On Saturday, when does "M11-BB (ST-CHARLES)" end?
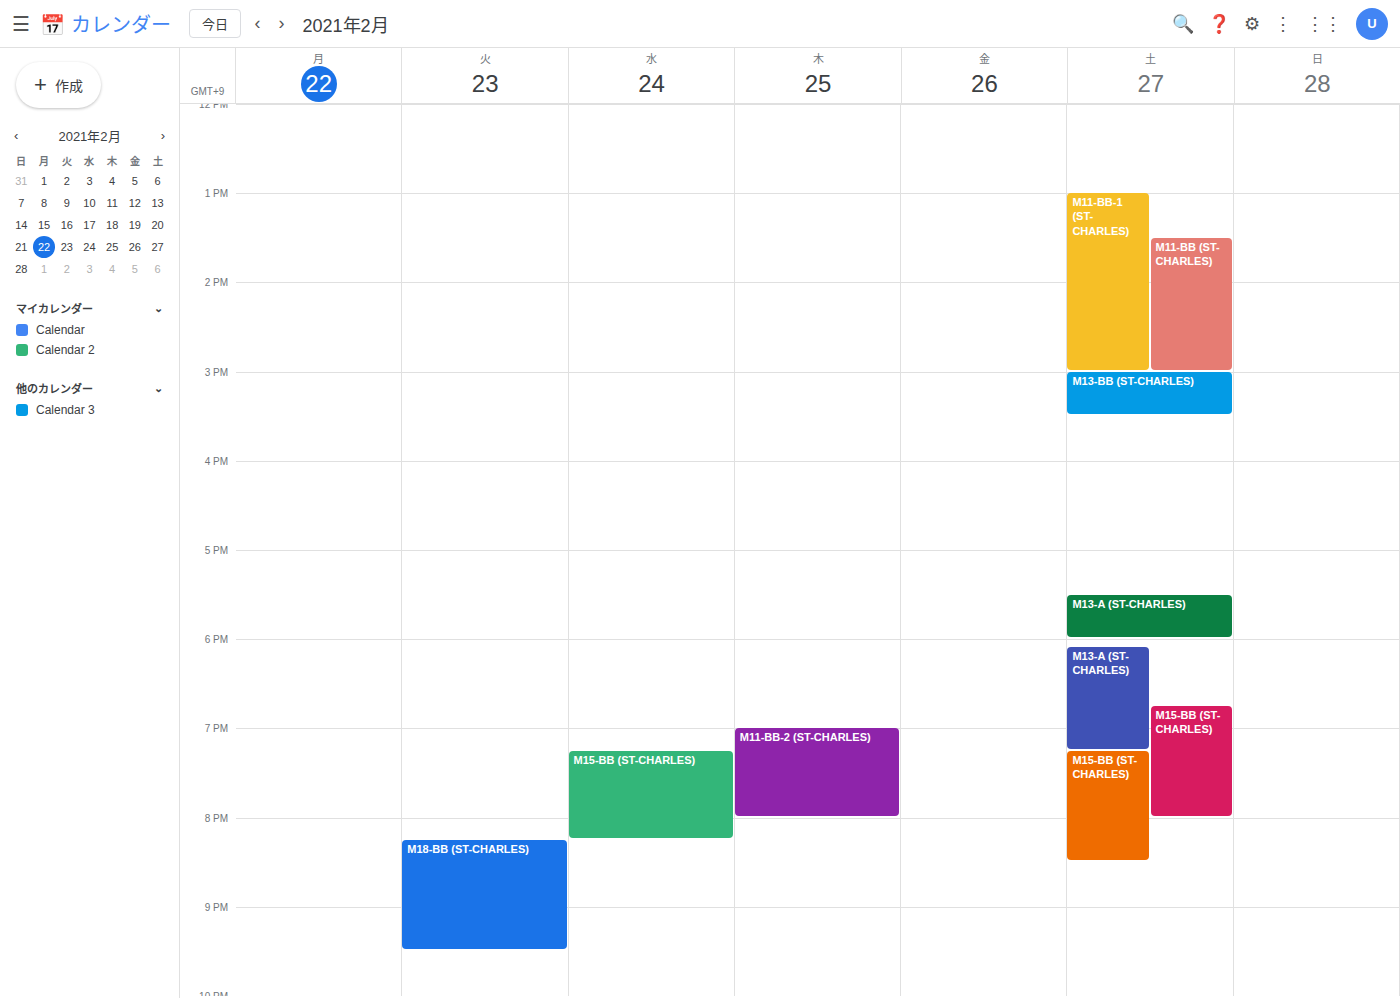
3:00 PM